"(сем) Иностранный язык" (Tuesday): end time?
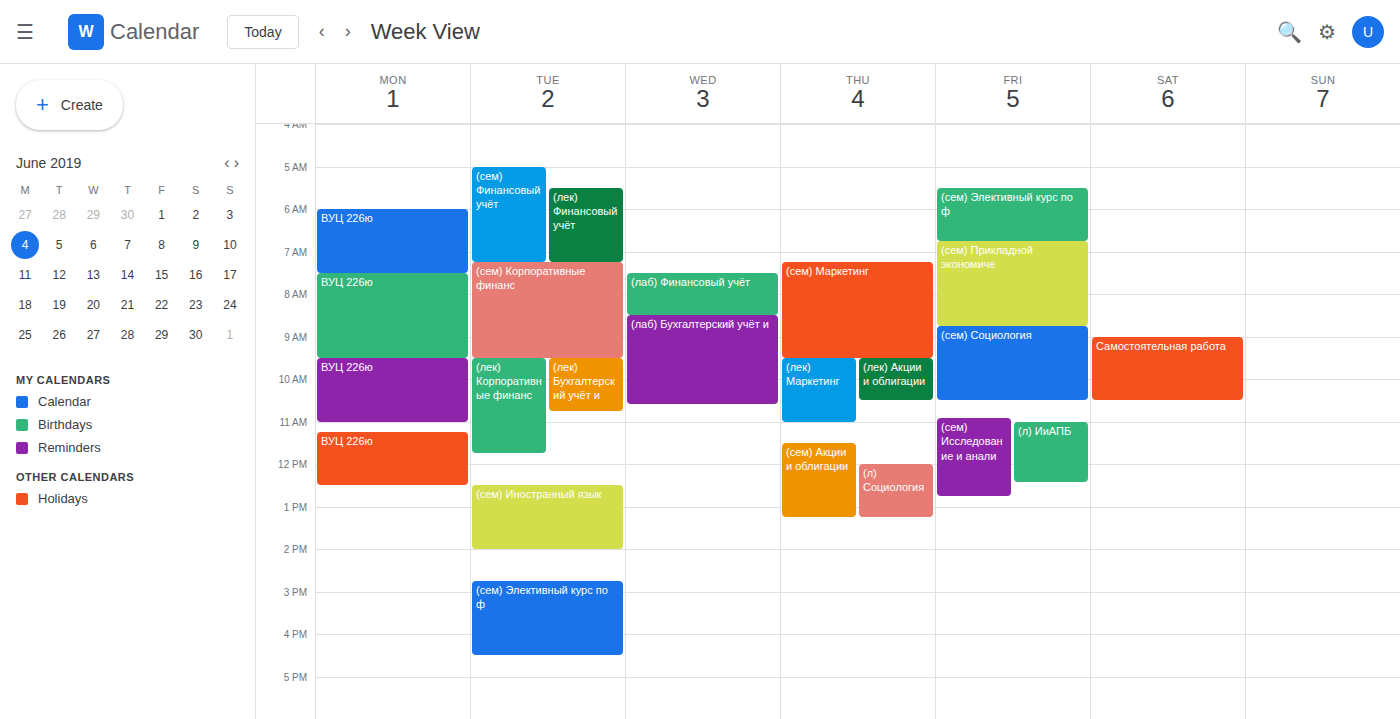
2:00 PM